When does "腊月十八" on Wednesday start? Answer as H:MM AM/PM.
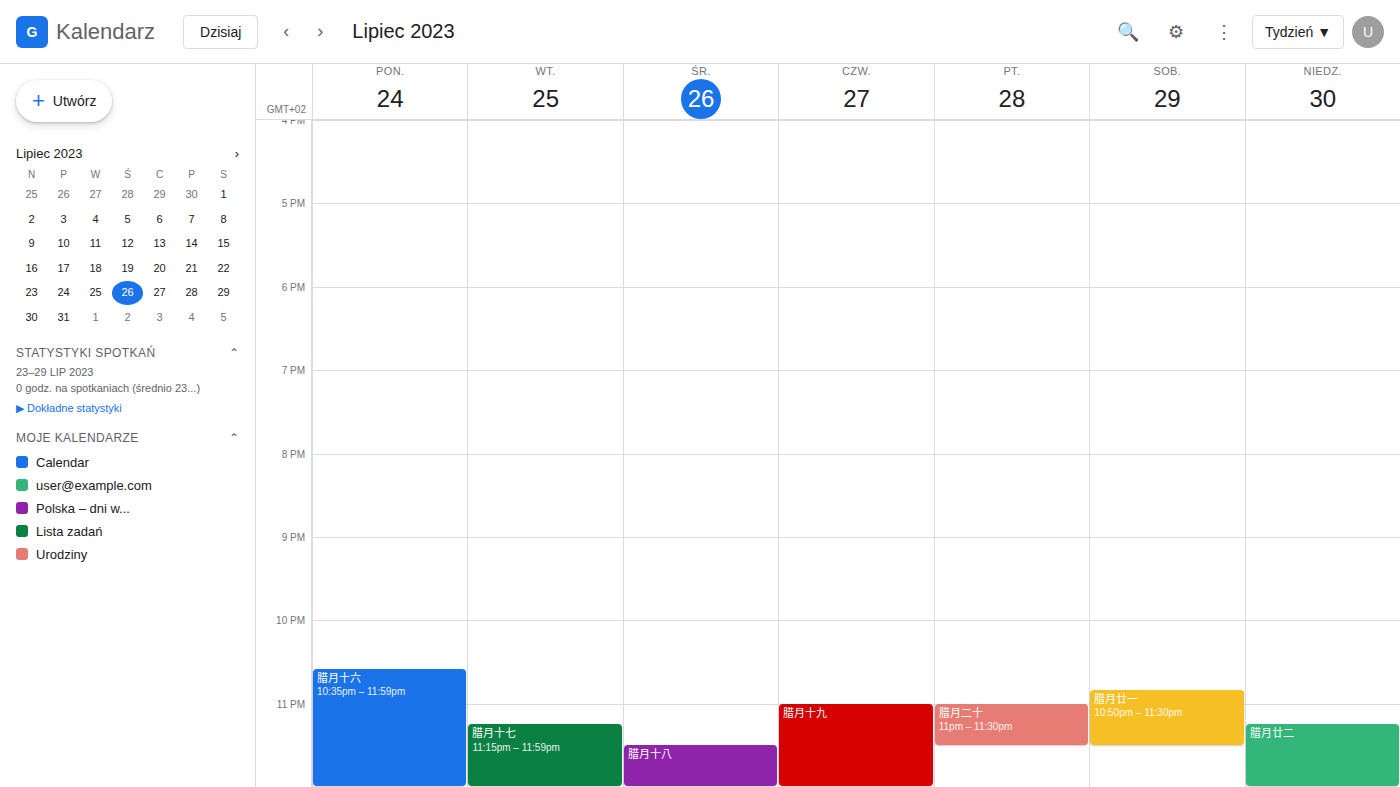
11:30 PM